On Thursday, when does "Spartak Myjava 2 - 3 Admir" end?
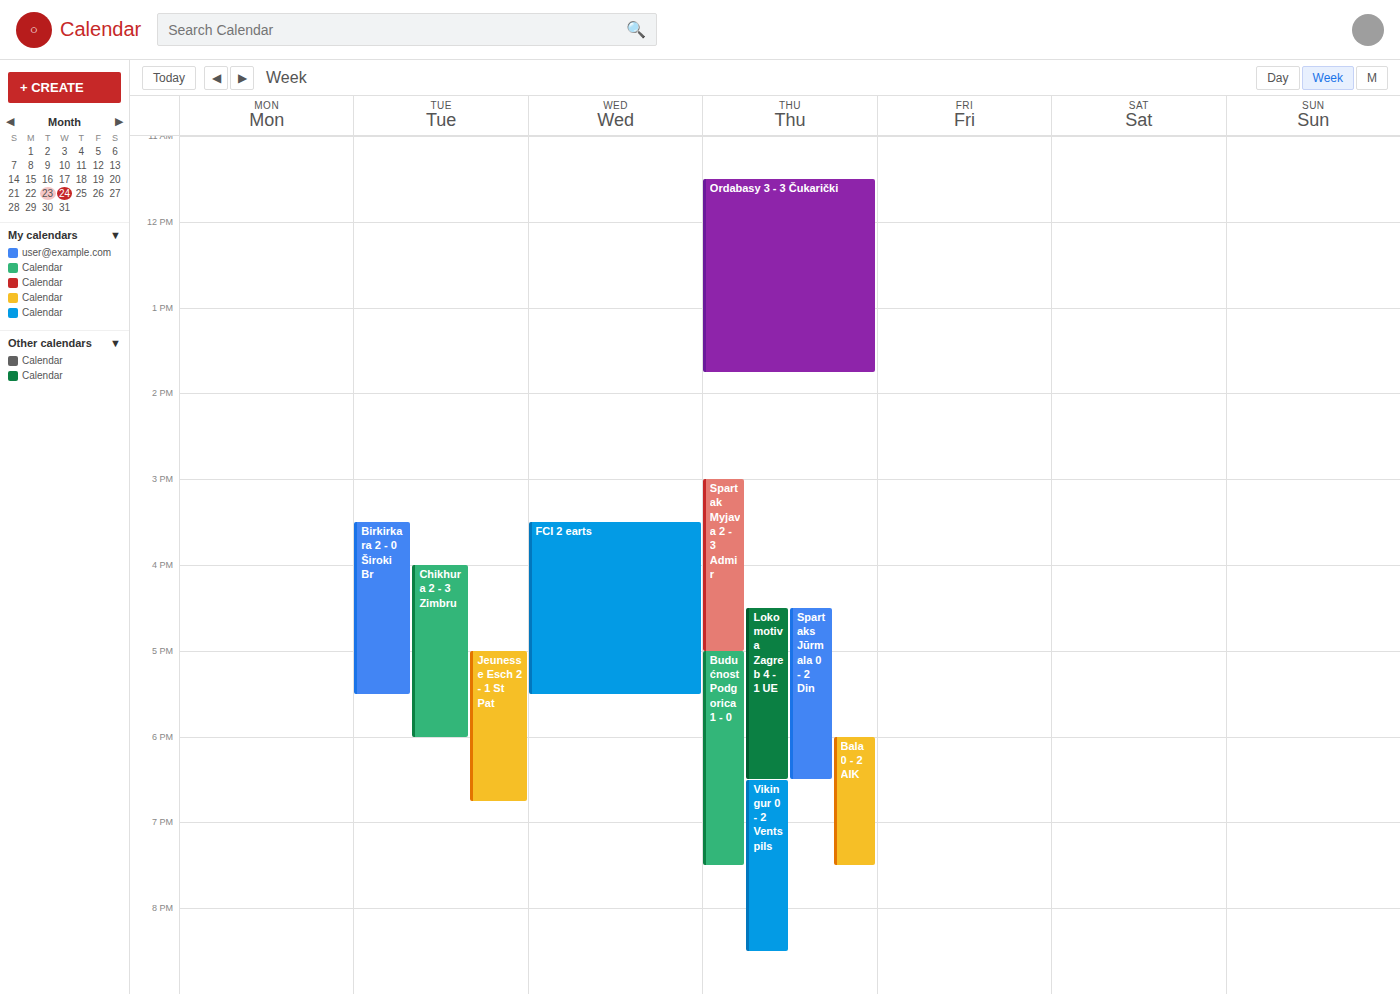
5:00 PM